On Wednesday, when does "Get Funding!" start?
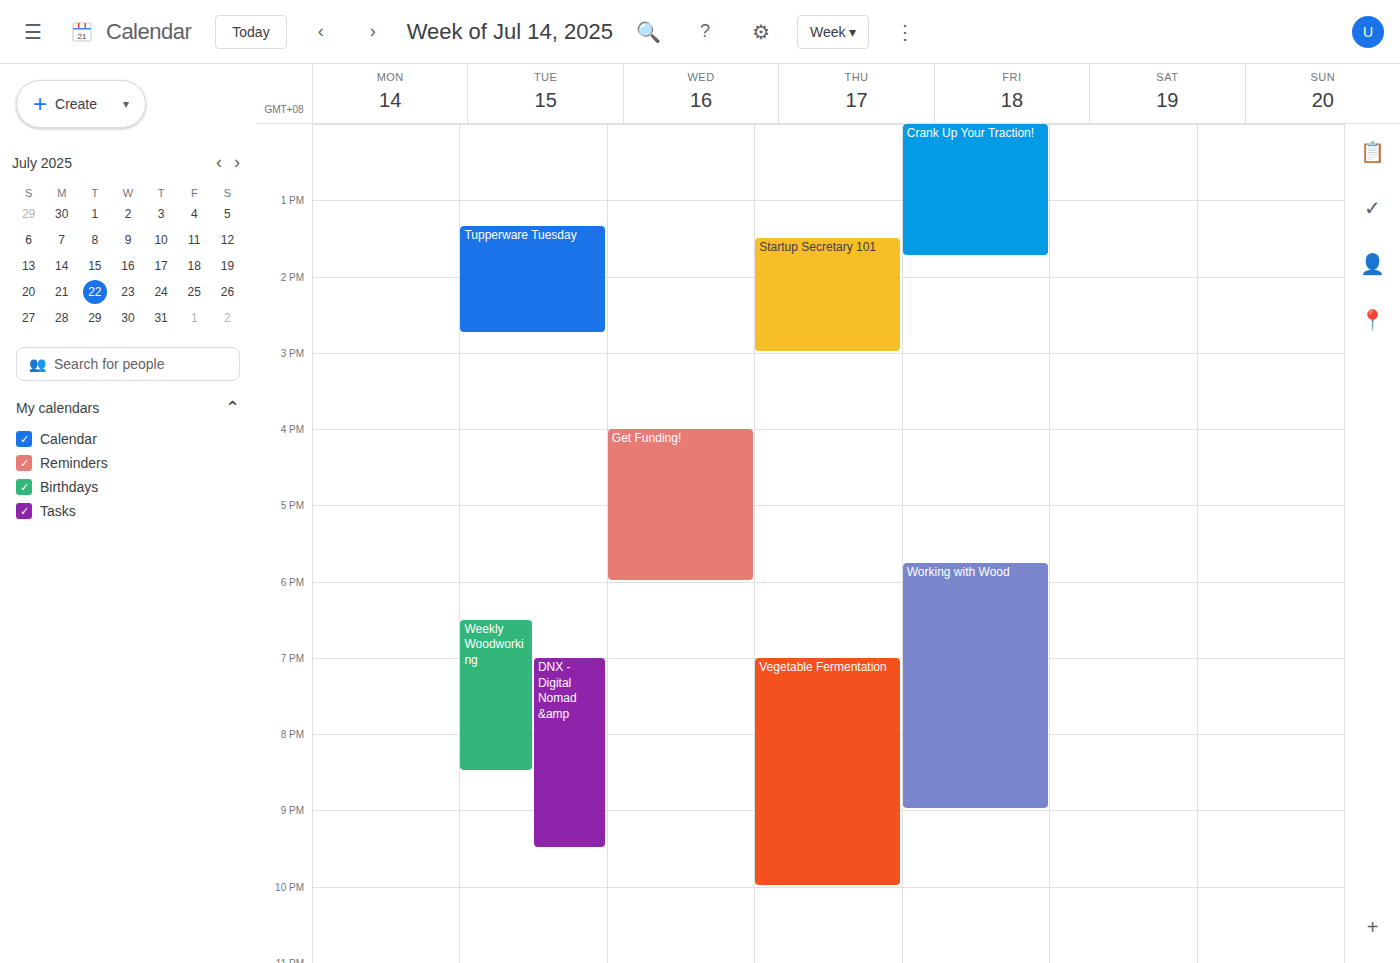
4:00 PM